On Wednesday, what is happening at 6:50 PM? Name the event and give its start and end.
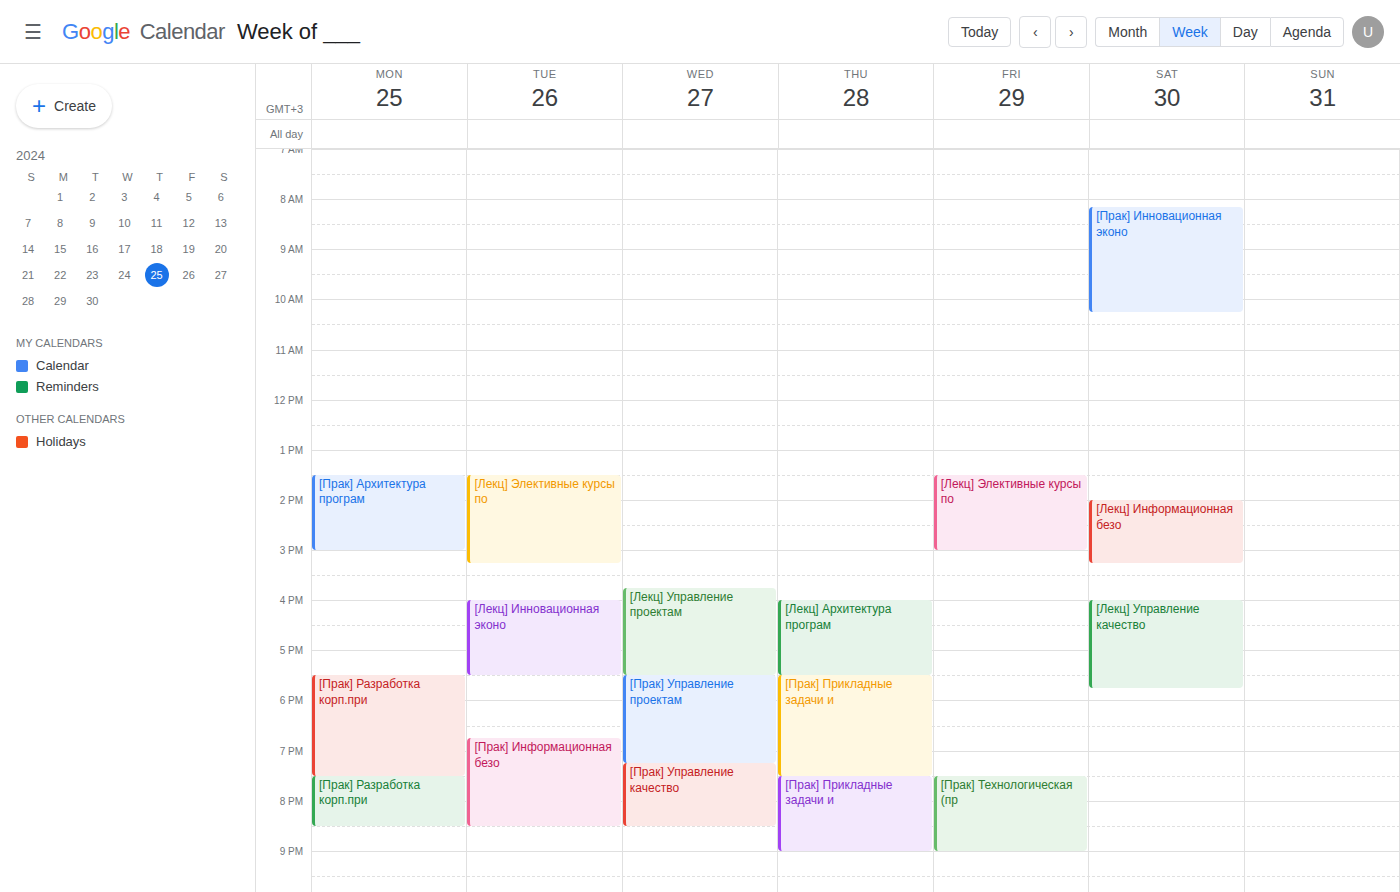
"[Прак] Управление проектам", 5:30 PM to 7:15 PM